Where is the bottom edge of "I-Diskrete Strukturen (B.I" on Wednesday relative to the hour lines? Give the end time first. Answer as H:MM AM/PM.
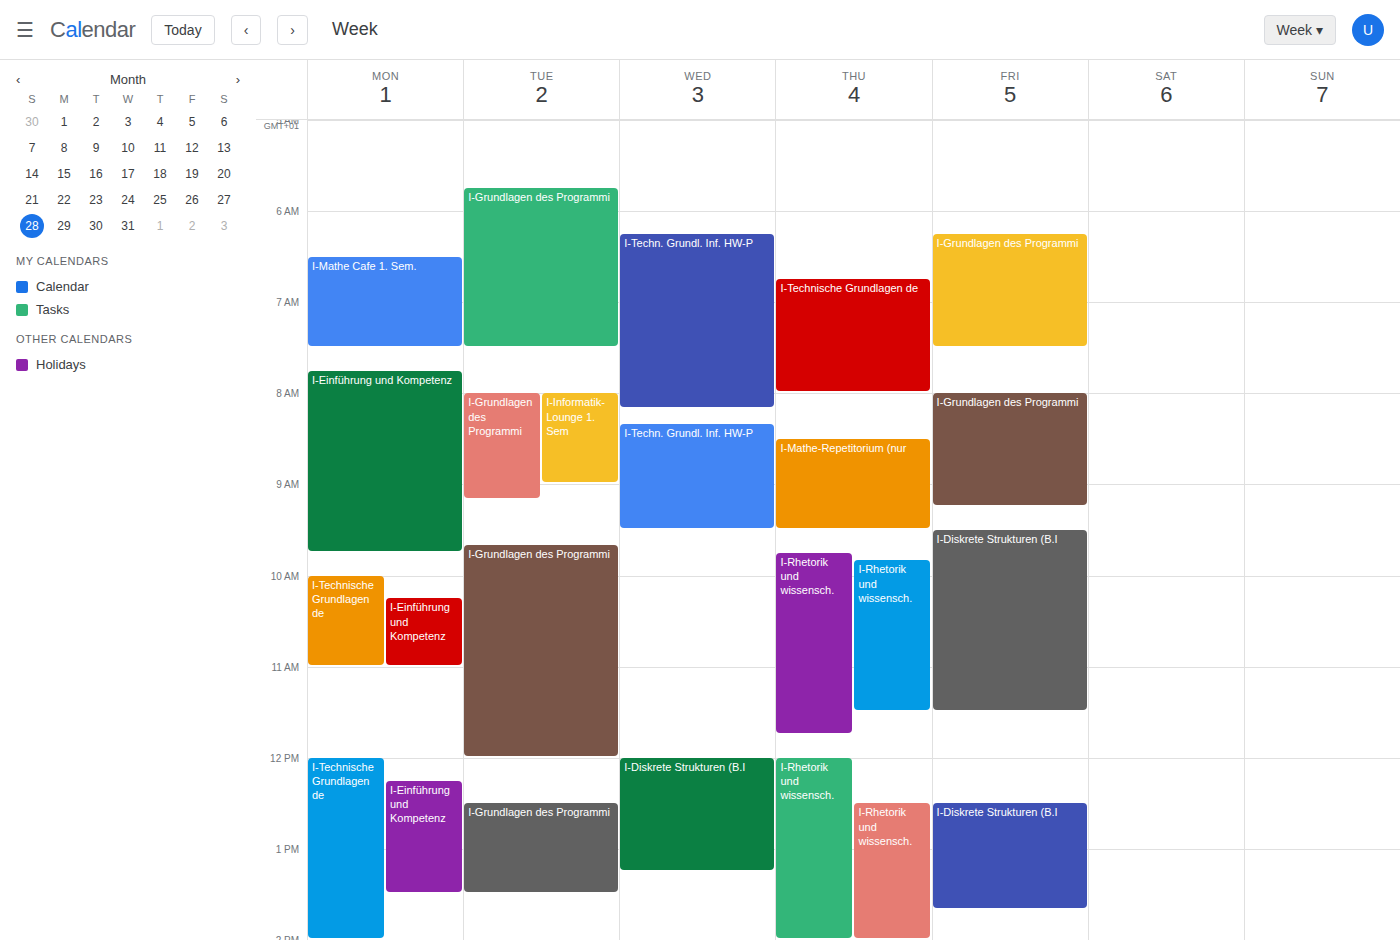
1:15 PM -- neither: a quarter of the way from the 1 PM line to the 2 PM line.